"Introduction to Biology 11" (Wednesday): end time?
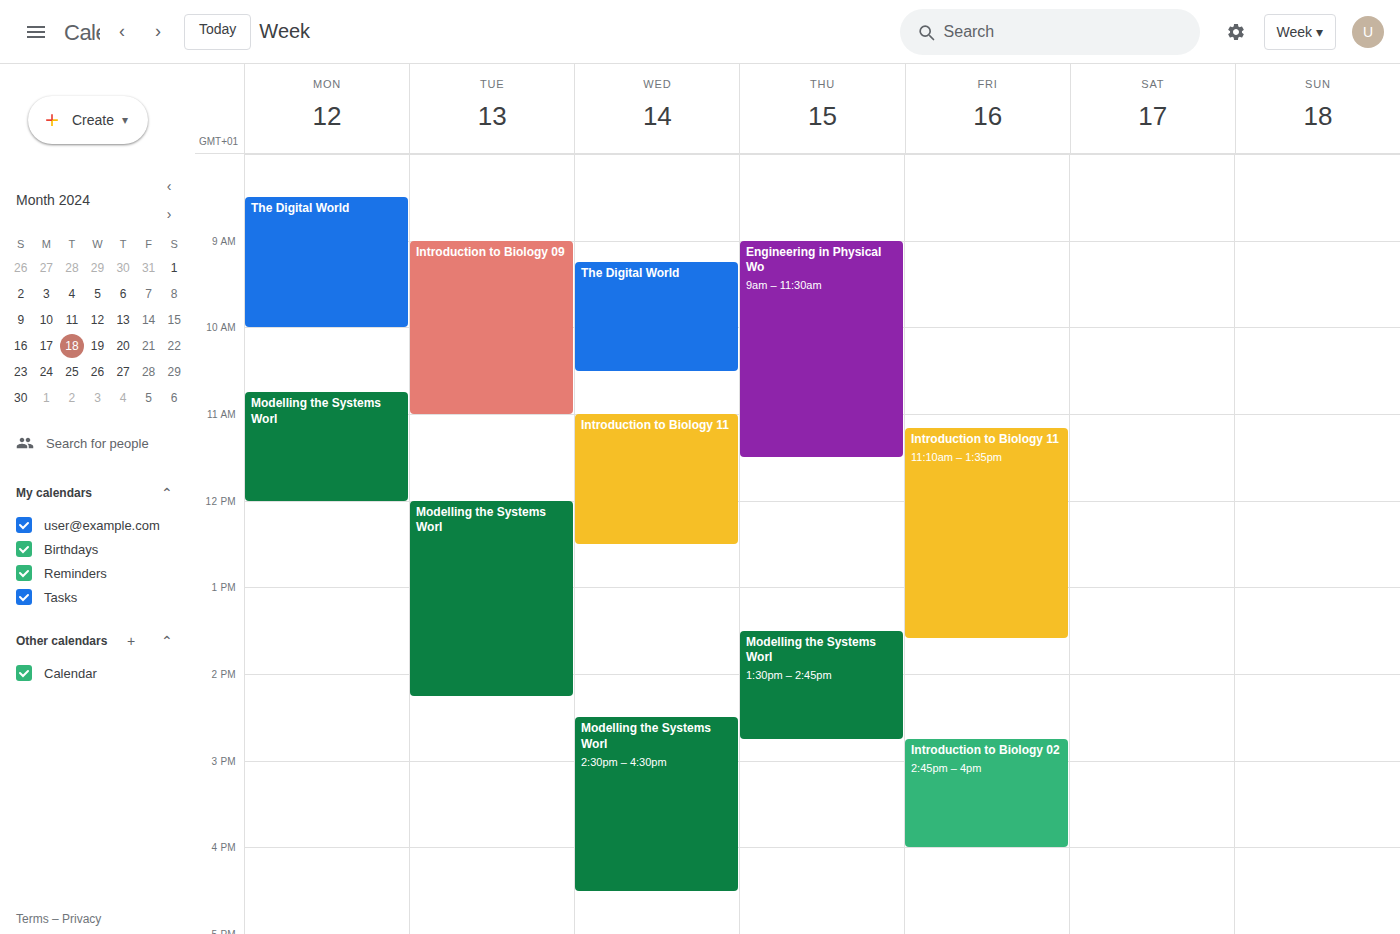
12:30